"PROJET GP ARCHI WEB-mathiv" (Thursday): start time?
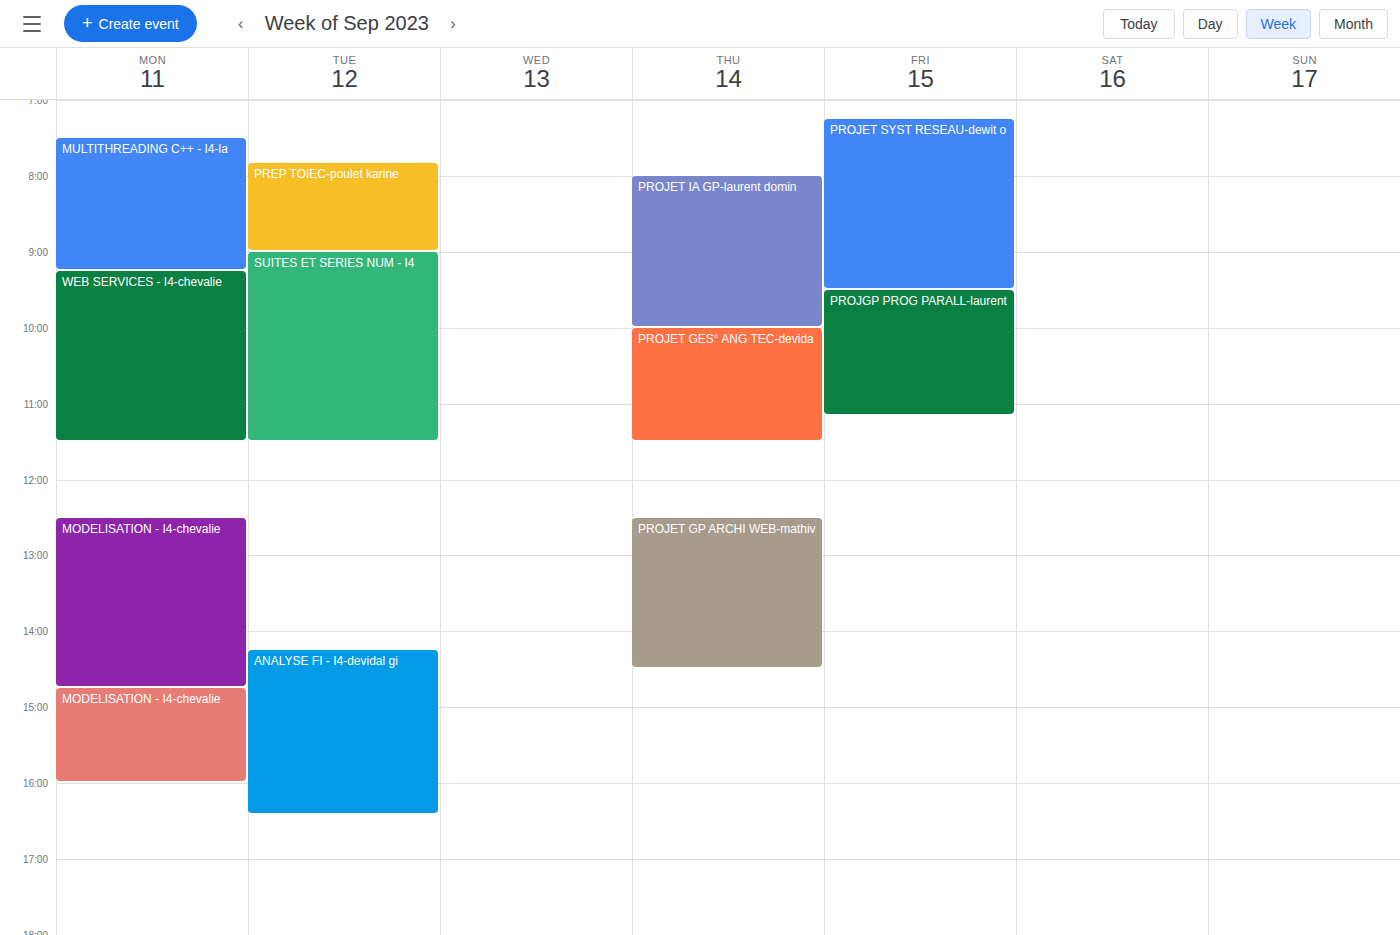
12:30 PM